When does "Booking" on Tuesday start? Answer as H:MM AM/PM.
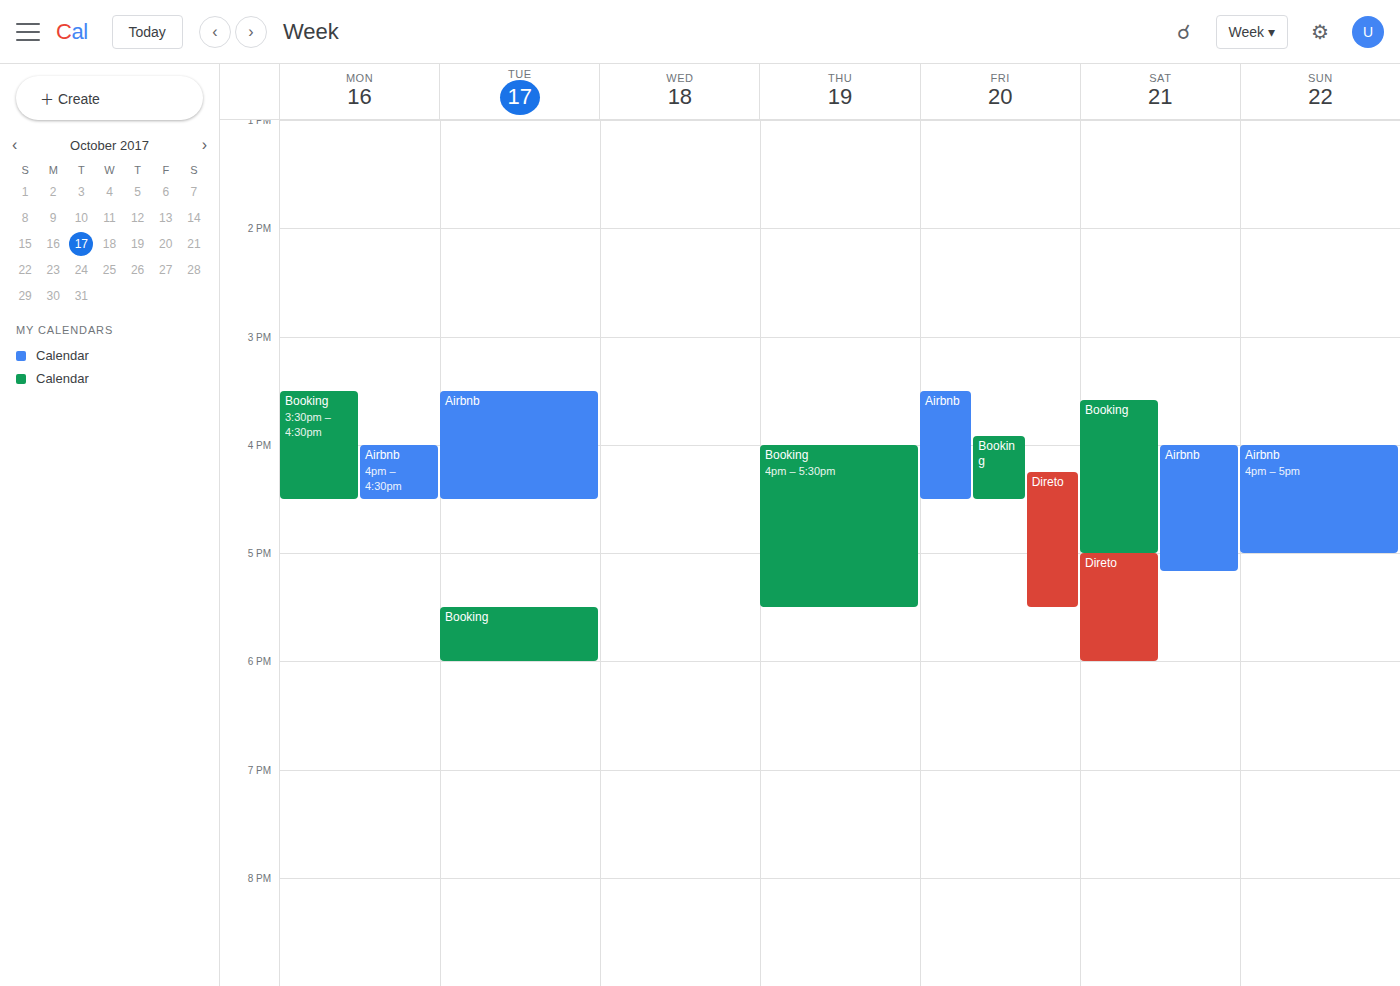
5:30 PM